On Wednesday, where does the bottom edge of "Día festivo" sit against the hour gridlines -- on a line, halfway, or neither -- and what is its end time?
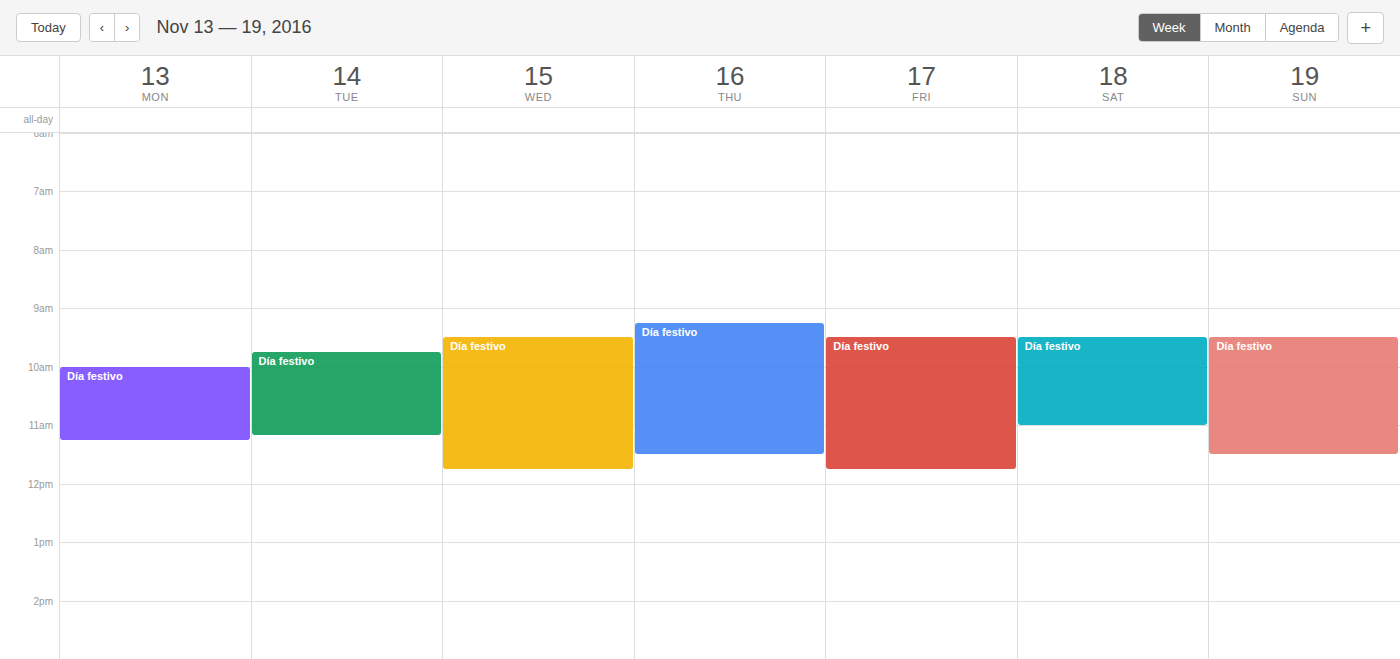
11:45 AM -- neither: three quarters of the way from the 11 AM line to the 12 PM line.